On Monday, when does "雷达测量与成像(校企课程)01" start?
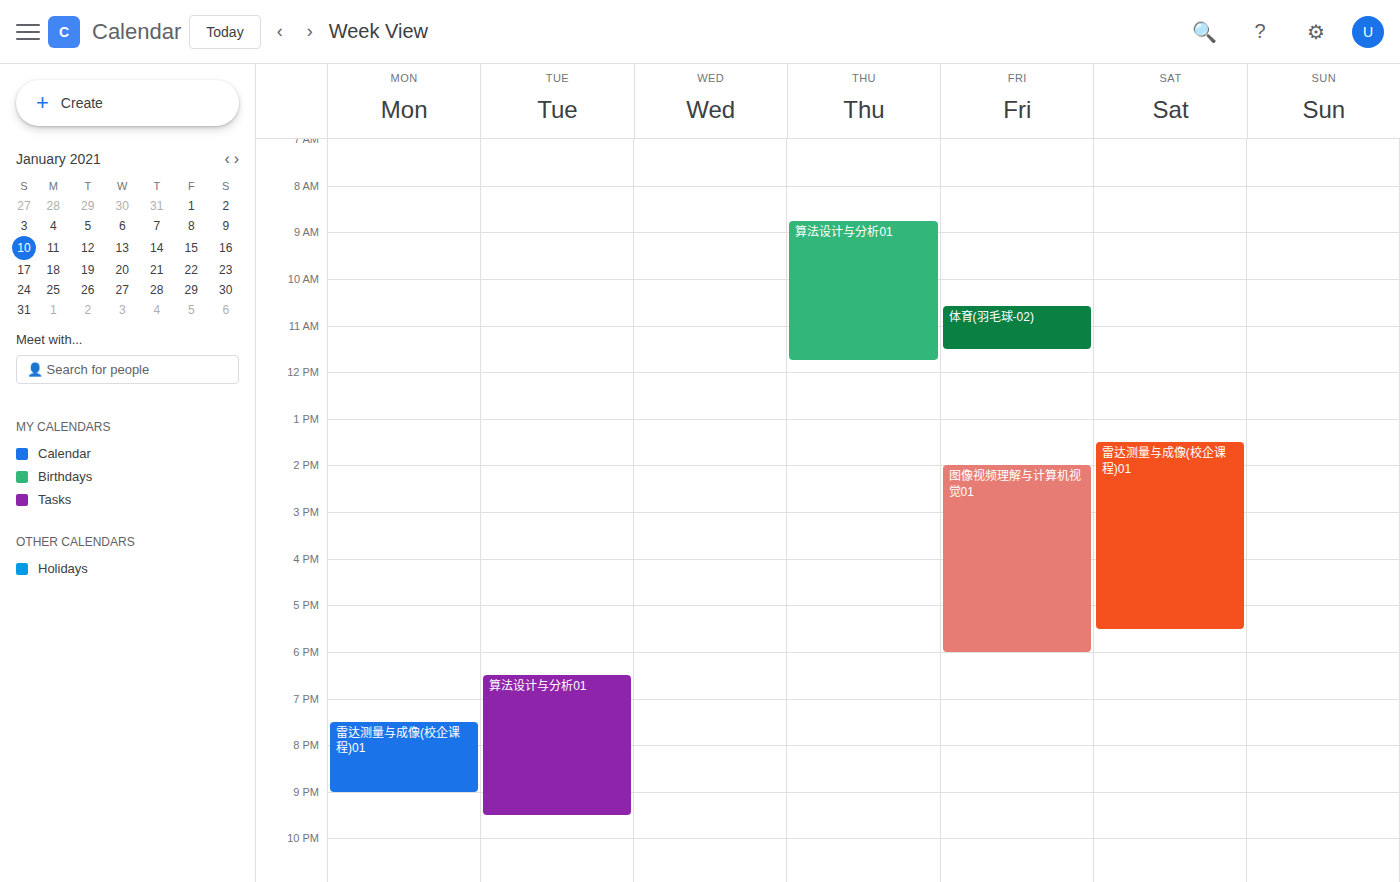
7:30 PM